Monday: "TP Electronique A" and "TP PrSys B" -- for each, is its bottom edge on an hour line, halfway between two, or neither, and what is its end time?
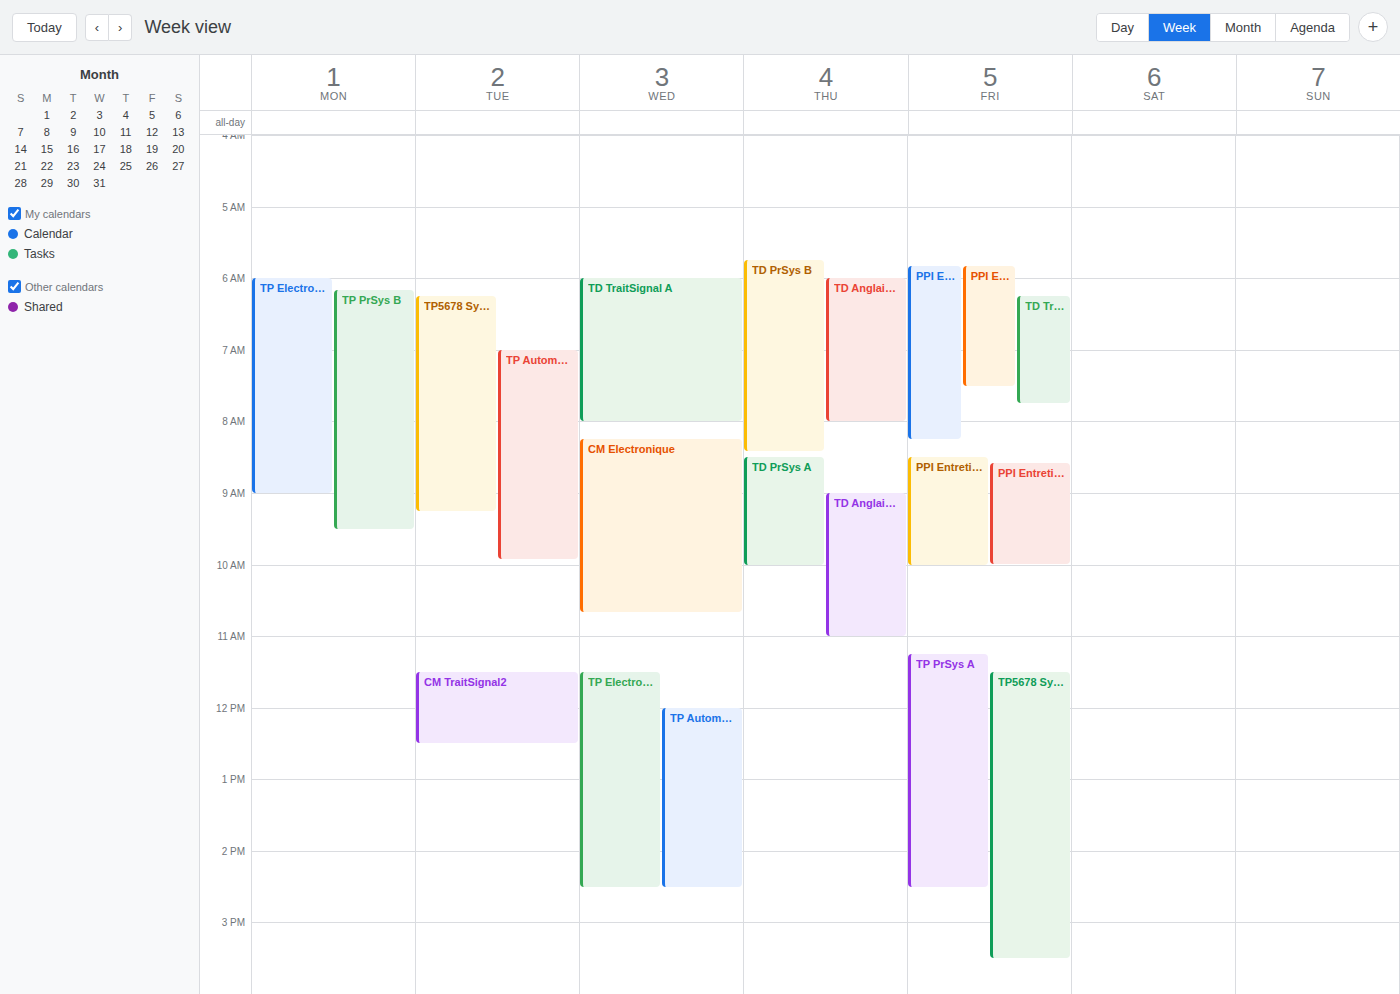
"TP Electronique A": 9:00 AM, exactly on the 9 AM line. "TP PrSys B": 9:30 AM, halfway between the 9 AM and 10 AM lines.